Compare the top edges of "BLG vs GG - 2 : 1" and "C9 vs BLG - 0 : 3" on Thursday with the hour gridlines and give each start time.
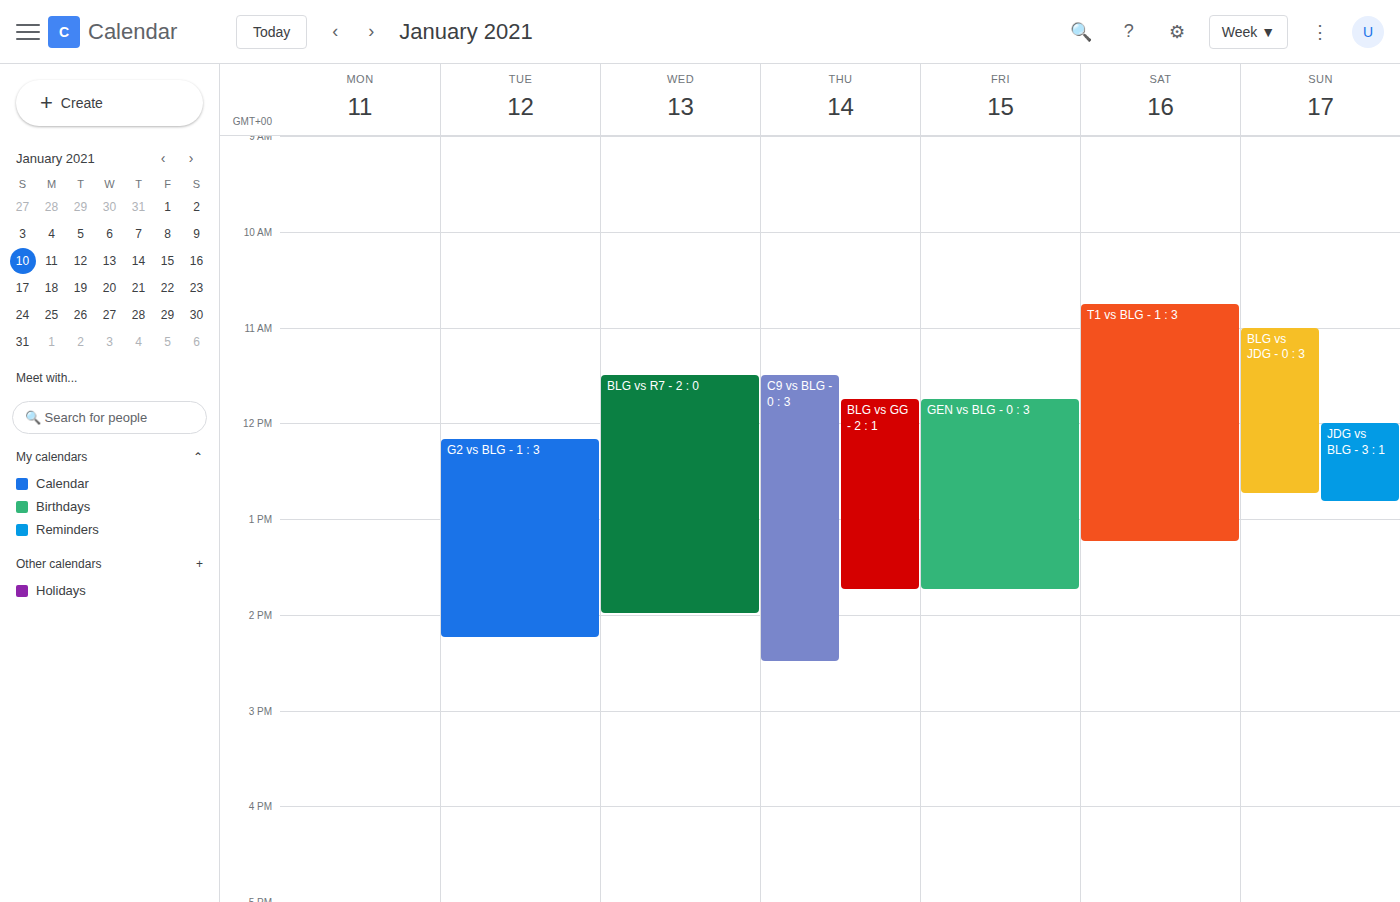
"BLG vs GG - 2 : 1": 11:45 AM, neither: three quarters of the way from the 11 AM line to the 12 PM line. "C9 vs BLG - 0 : 3": 11:30 AM, halfway between the 11 AM and 12 PM lines.